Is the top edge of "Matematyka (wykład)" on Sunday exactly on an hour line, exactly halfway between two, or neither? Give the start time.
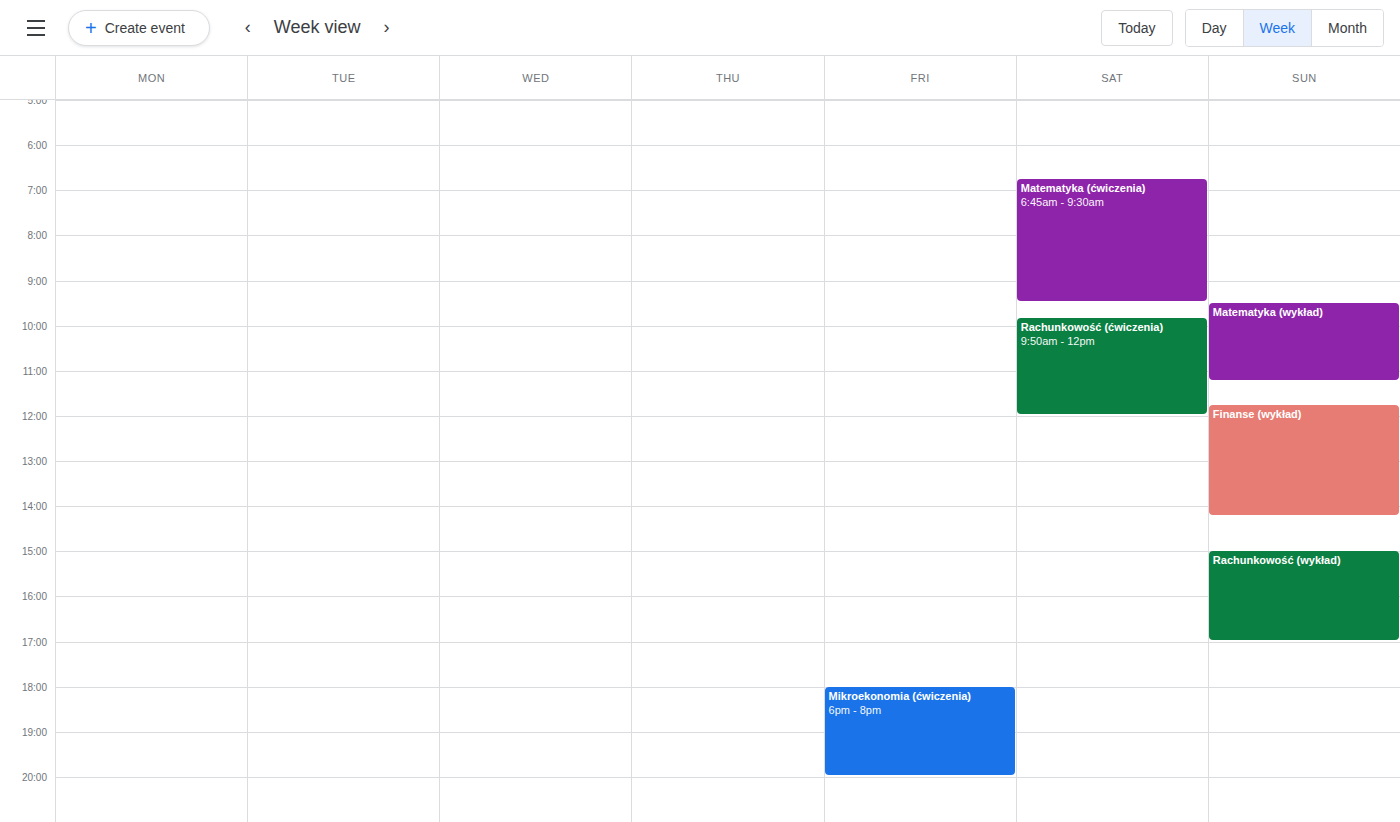
09:30 -- halfway between the 09:00 and 10:00 lines.